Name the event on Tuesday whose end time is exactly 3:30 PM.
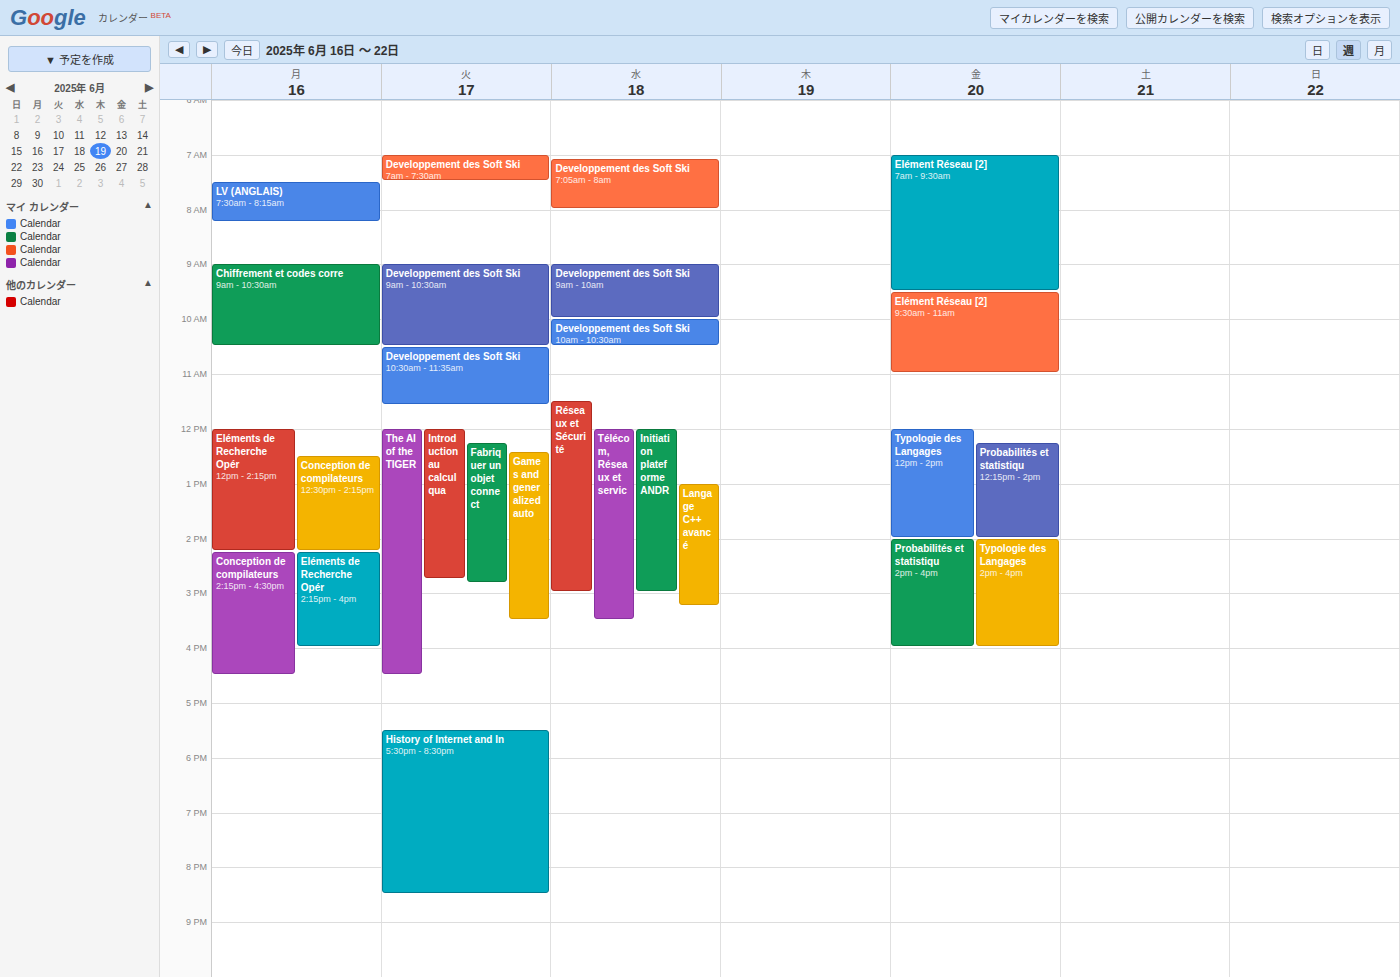
"Games and generalized auto"